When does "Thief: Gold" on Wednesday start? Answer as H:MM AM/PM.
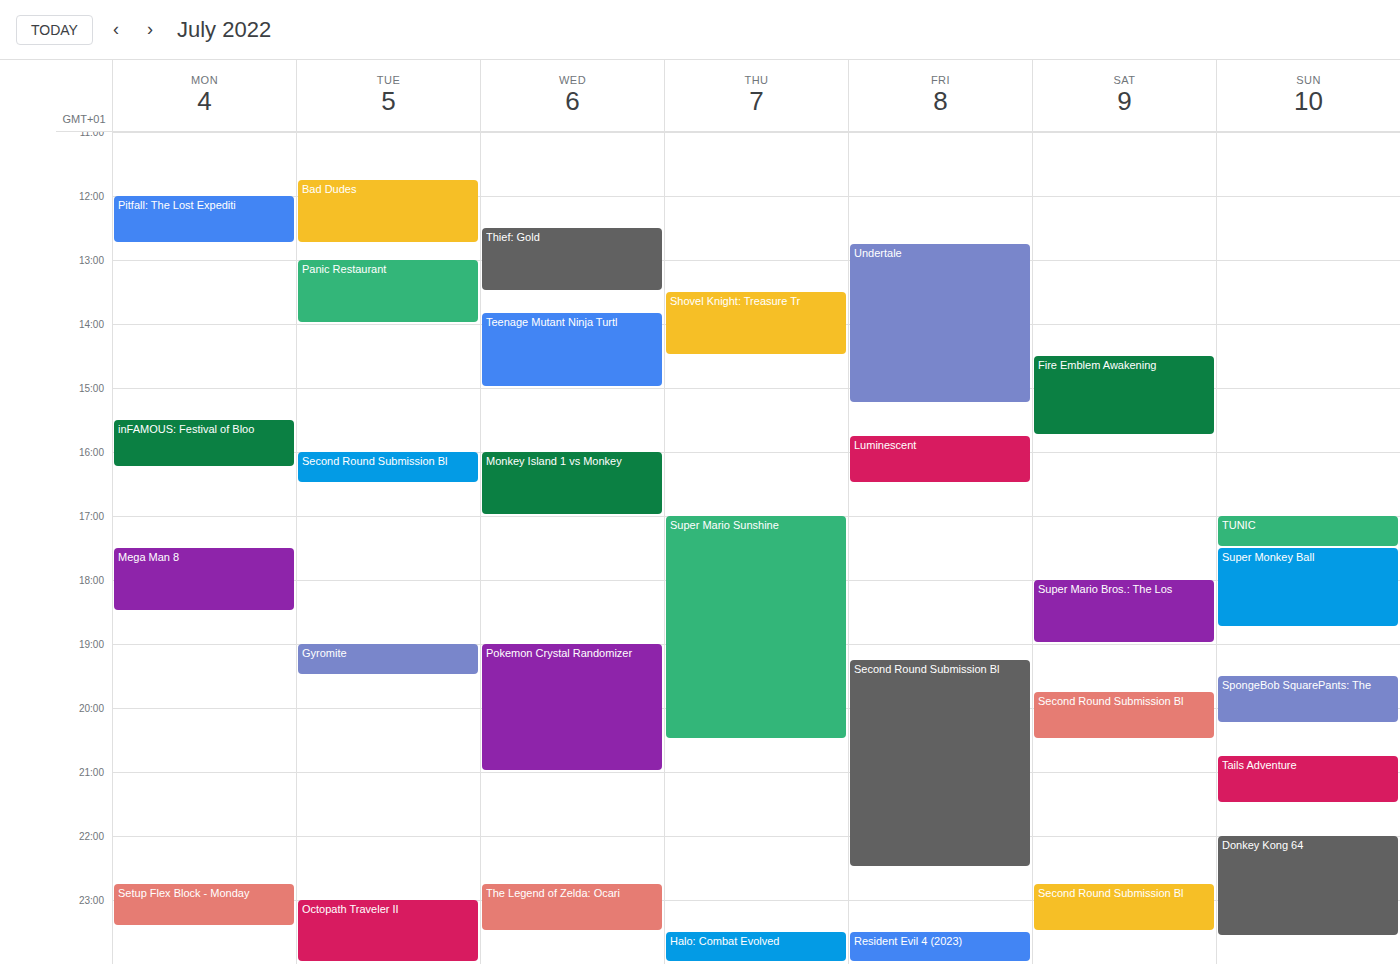
12:30 PM